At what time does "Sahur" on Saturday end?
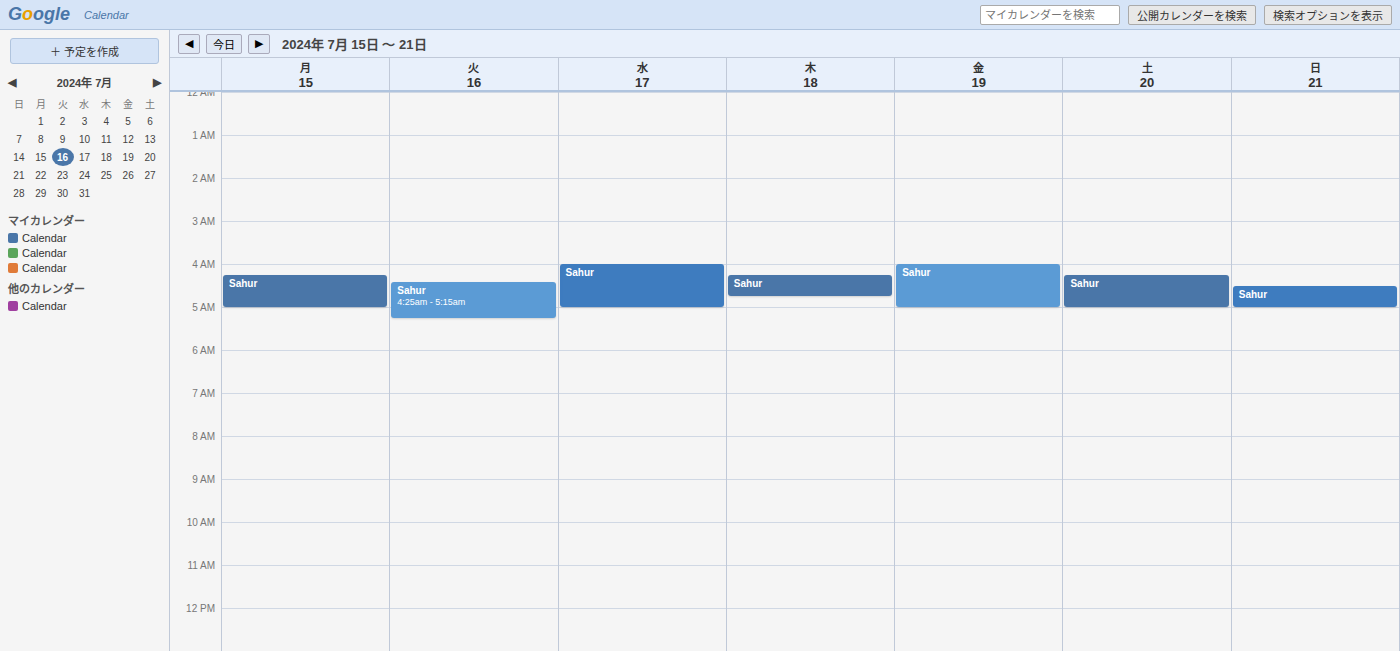
5:00 AM